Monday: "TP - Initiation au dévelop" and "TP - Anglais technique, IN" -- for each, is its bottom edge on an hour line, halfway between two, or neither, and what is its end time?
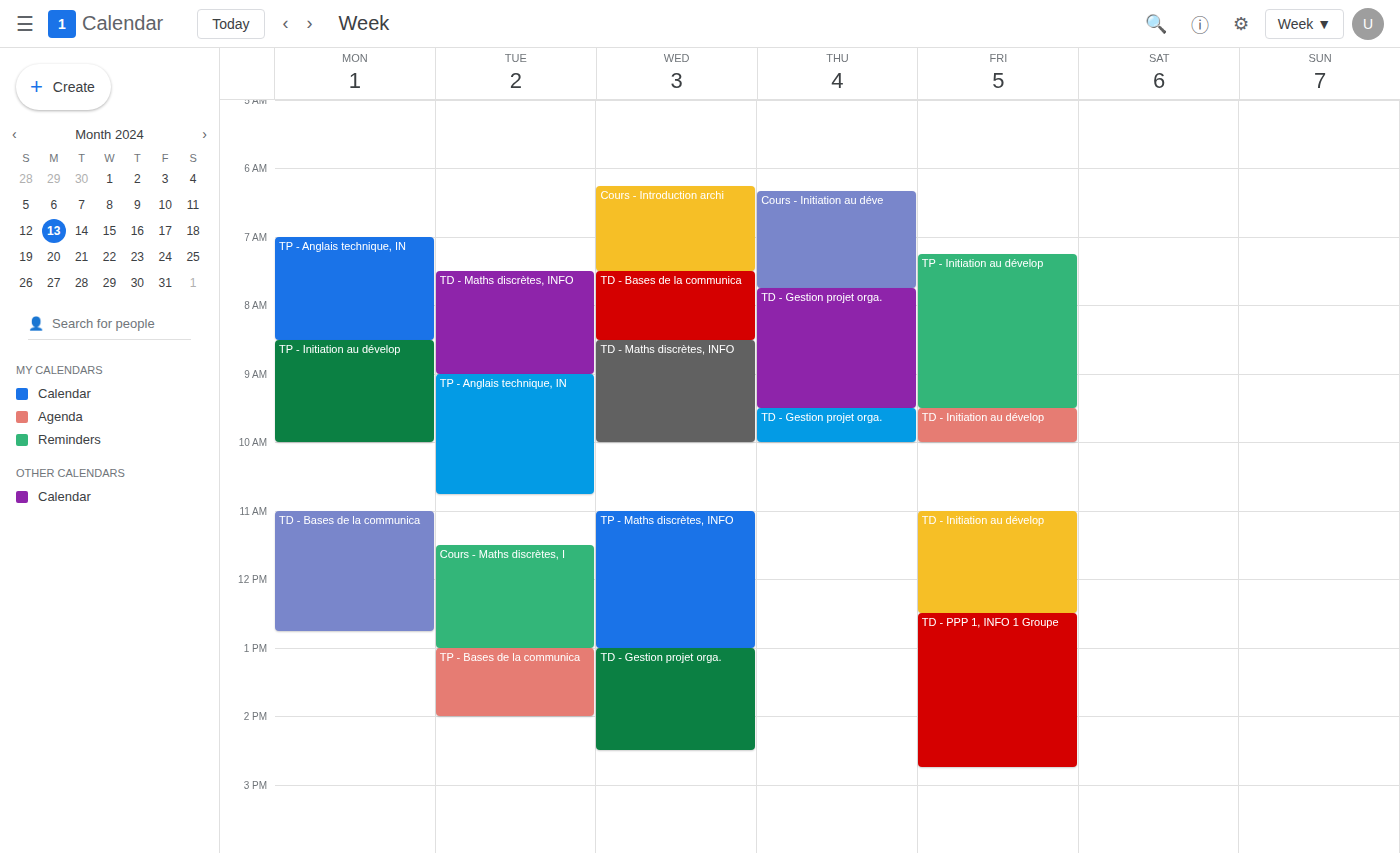
"TP - Initiation au dévelop": 10:00 AM, exactly on the 10 AM line. "TP - Anglais technique, IN": 8:30 AM, halfway between the 8 AM and 9 AM lines.